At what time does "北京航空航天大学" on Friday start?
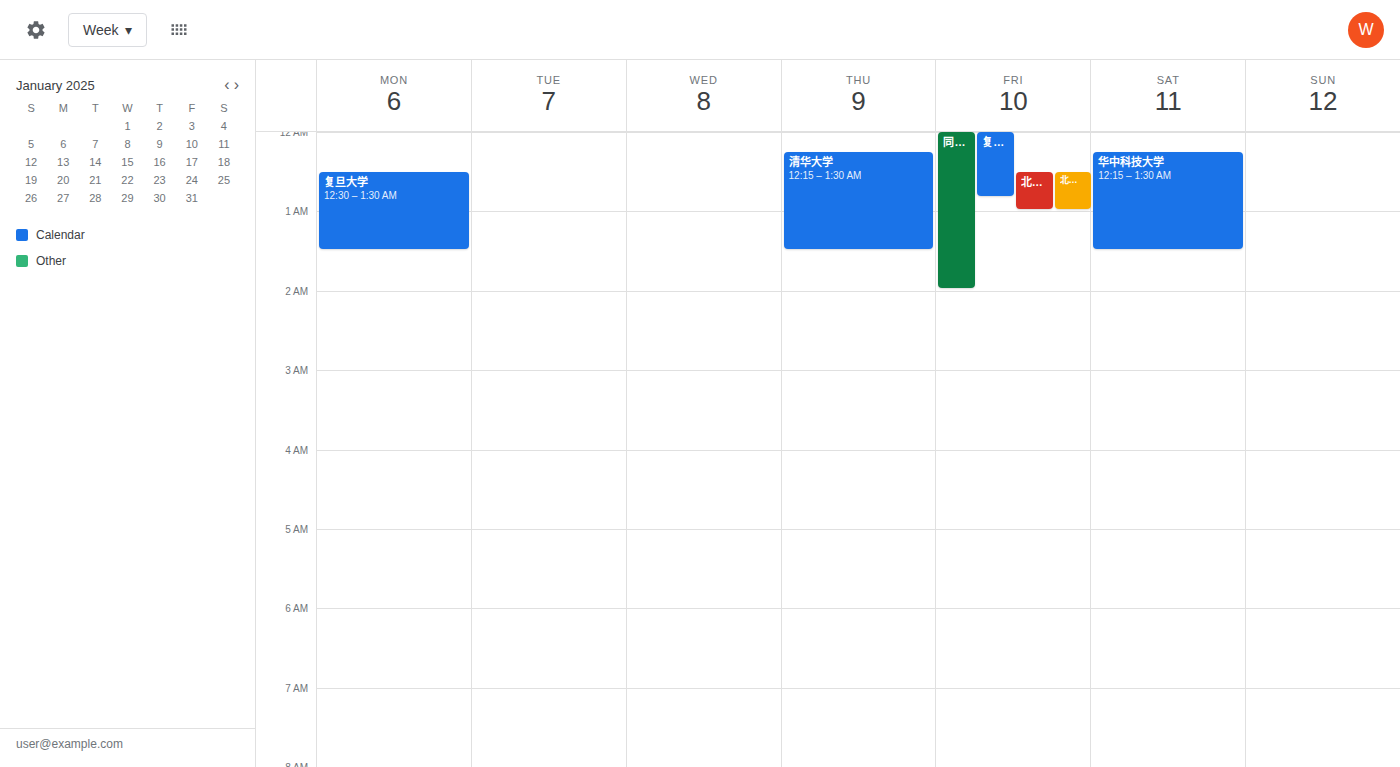
00:30